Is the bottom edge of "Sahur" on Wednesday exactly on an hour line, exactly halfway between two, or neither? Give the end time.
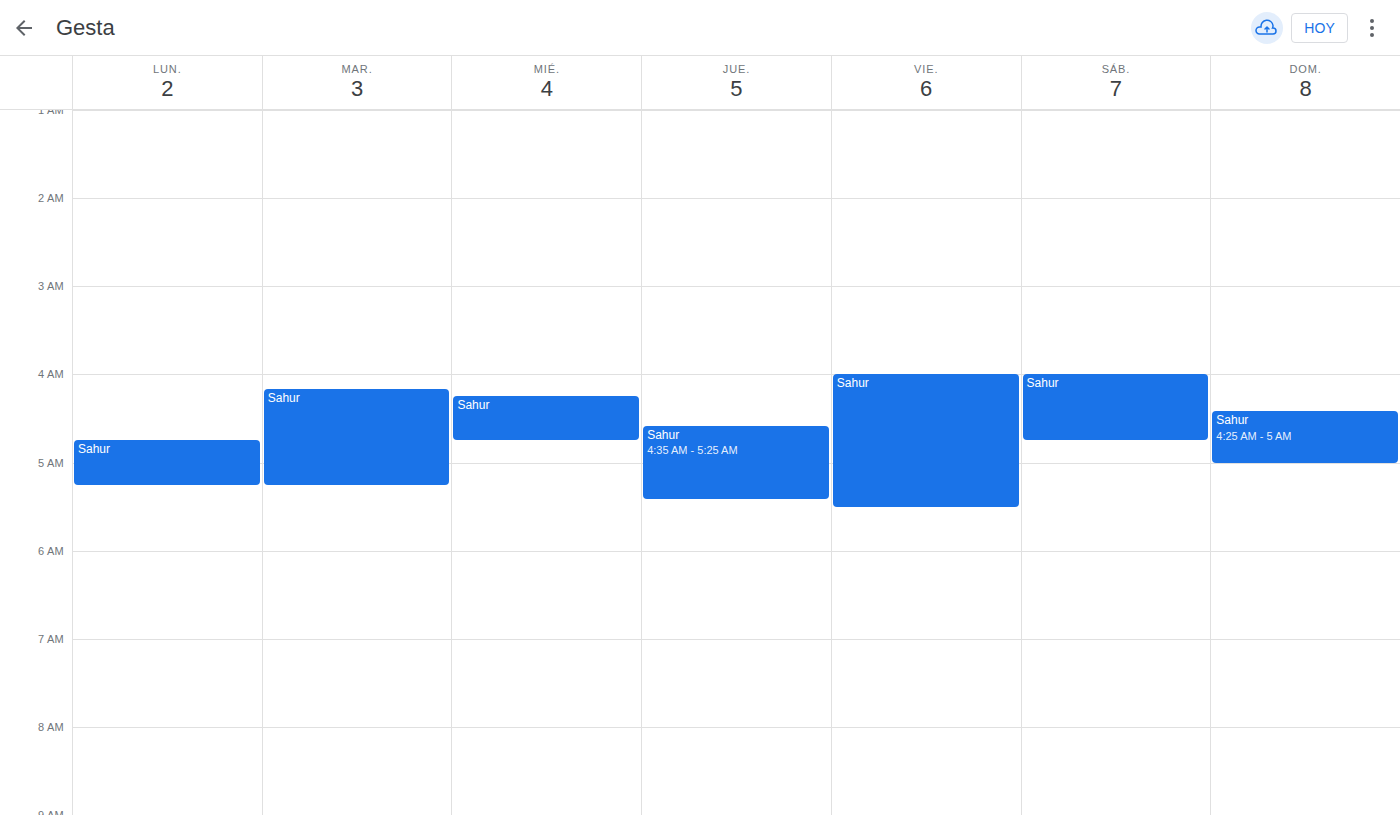
4:45 AM -- neither: three quarters of the way from the 4 AM line to the 5 AM line.